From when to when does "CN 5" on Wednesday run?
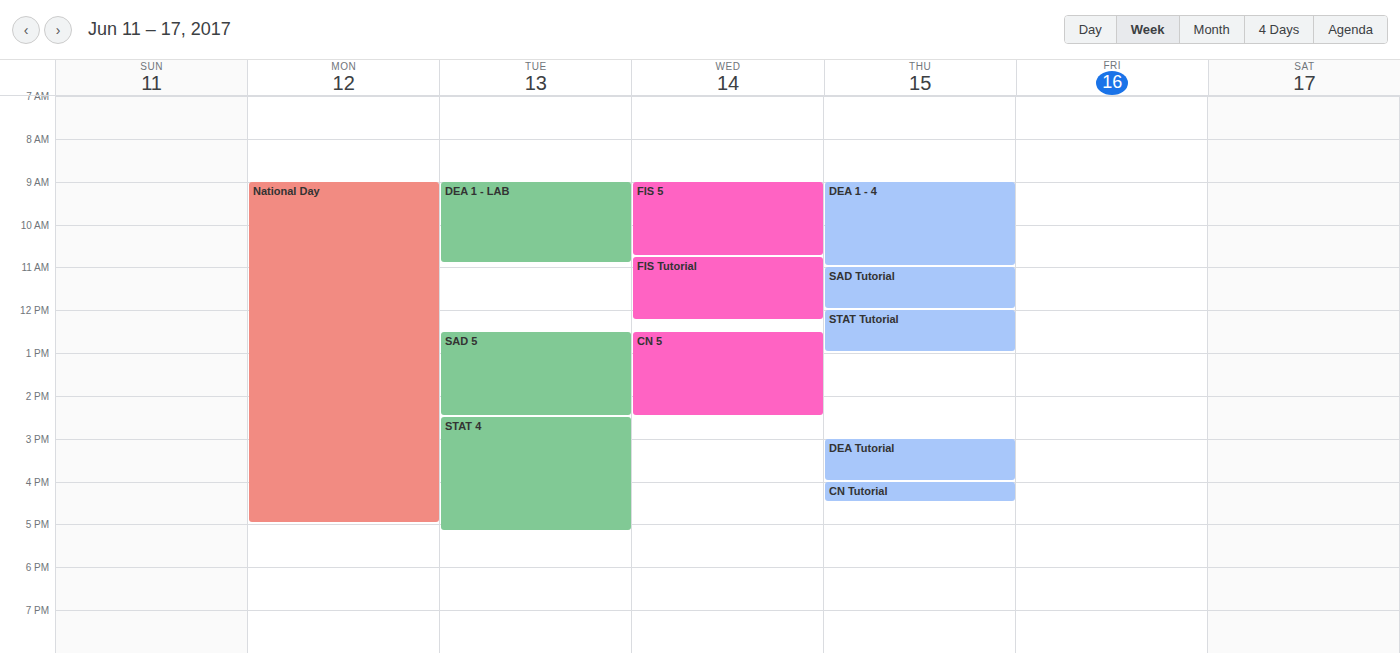
12:30 to 14:30